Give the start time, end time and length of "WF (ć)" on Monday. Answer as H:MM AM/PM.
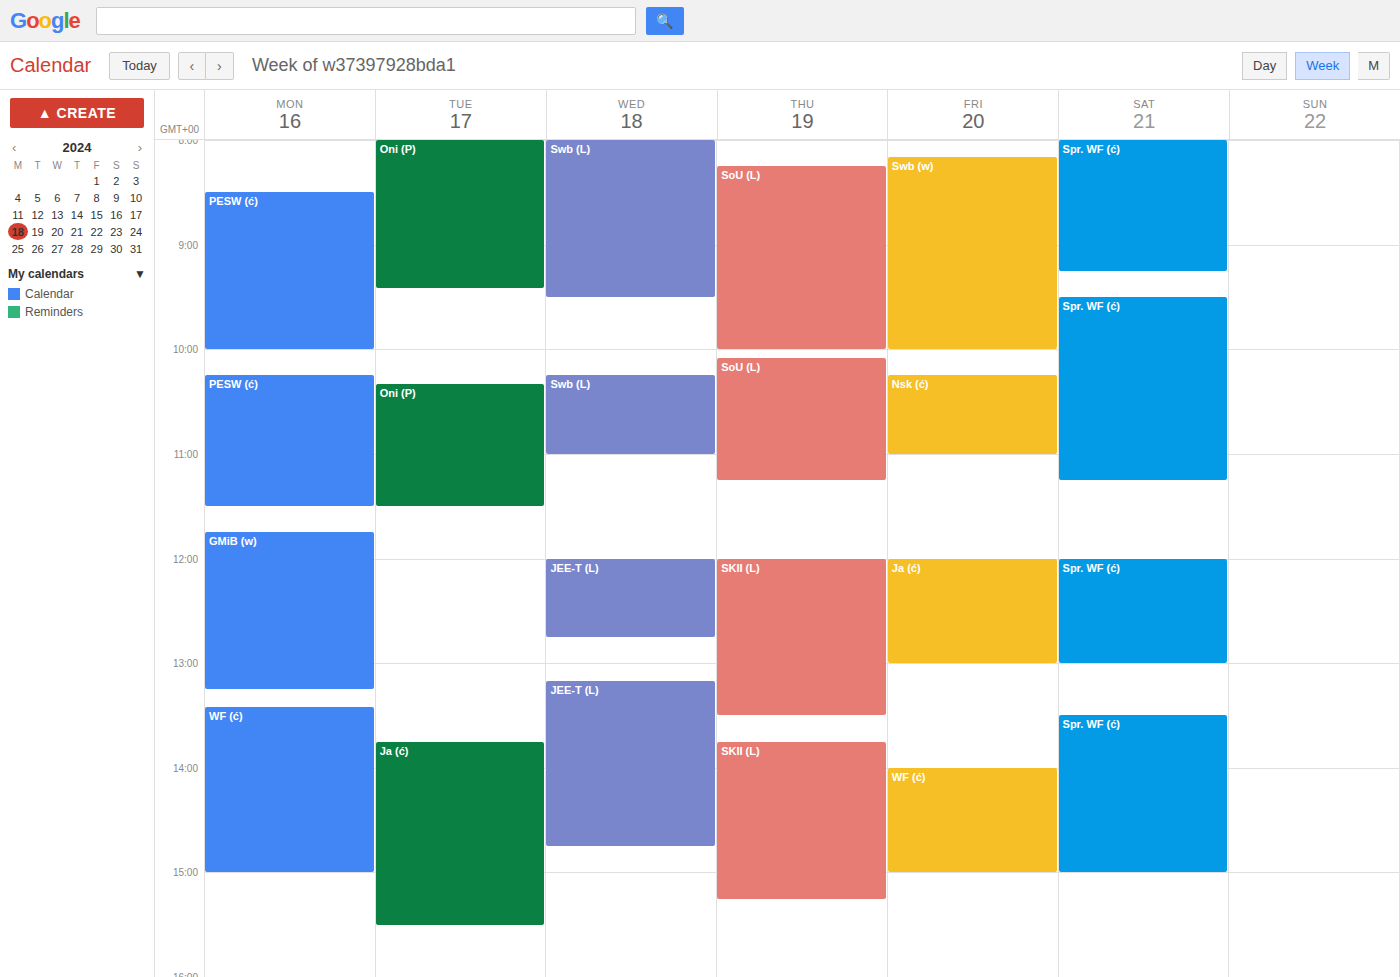
1:25 PM to 3:00 PM, 1 hour 35 minutes